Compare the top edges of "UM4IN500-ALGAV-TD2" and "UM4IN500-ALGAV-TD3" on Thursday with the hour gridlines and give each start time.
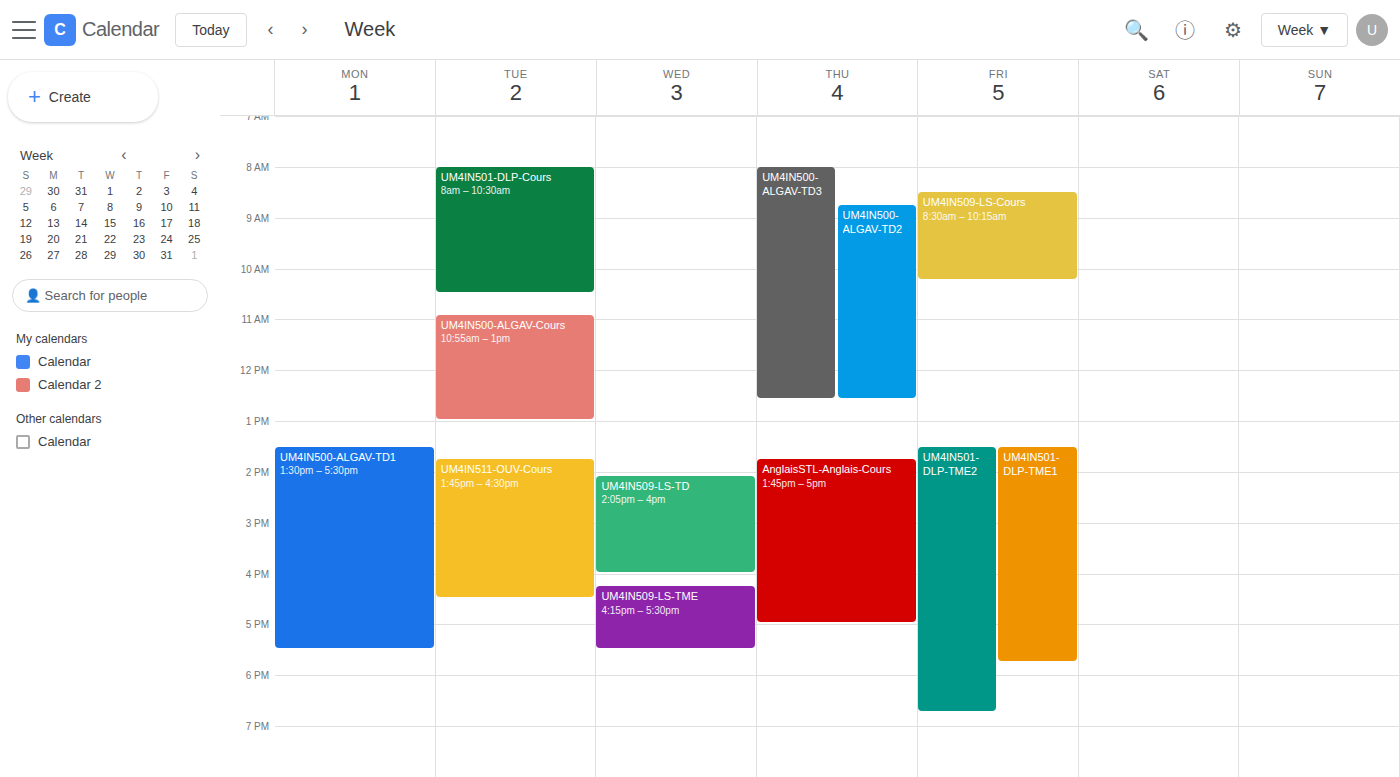
"UM4IN500-ALGAV-TD2": 8:45 AM, neither: three quarters of the way from the 8 AM line to the 9 AM line. "UM4IN500-ALGAV-TD3": 8:00 AM, exactly on the 8 AM line.